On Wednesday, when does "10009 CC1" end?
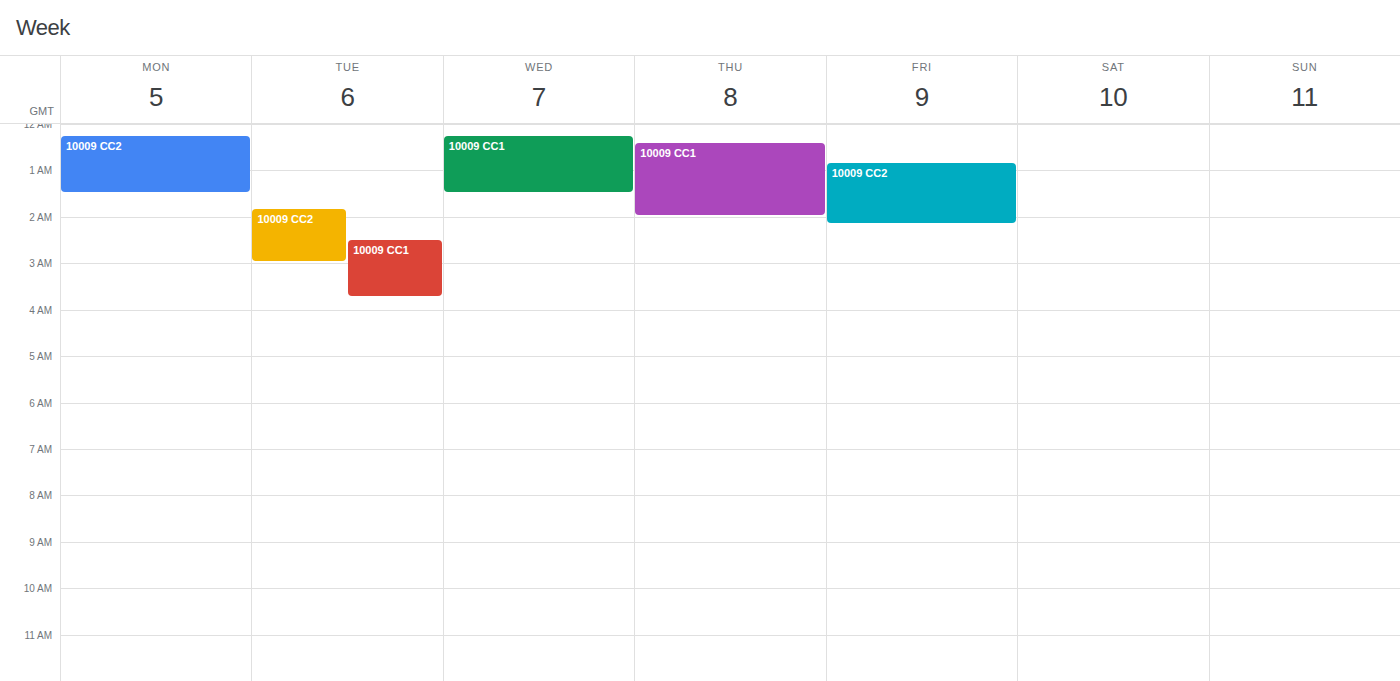
1:30 AM